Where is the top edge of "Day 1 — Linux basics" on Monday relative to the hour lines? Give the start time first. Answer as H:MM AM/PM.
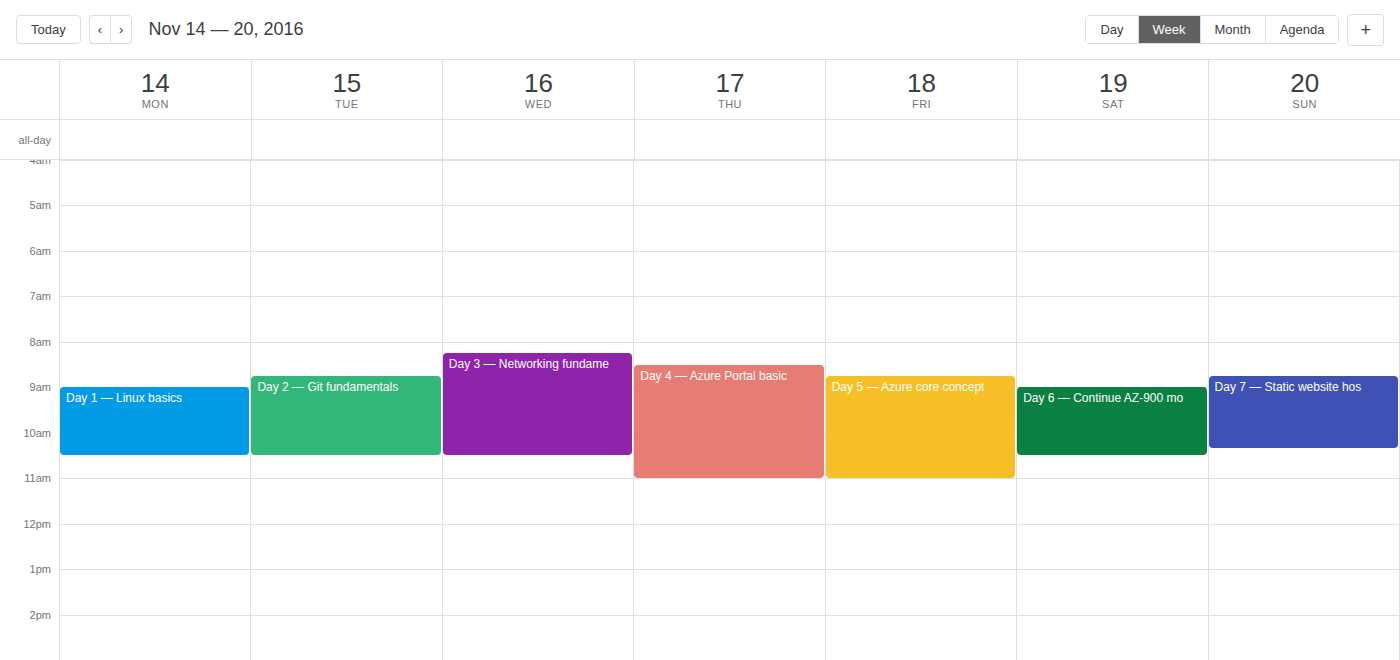
9:00 AM -- exactly on the 9 AM line.